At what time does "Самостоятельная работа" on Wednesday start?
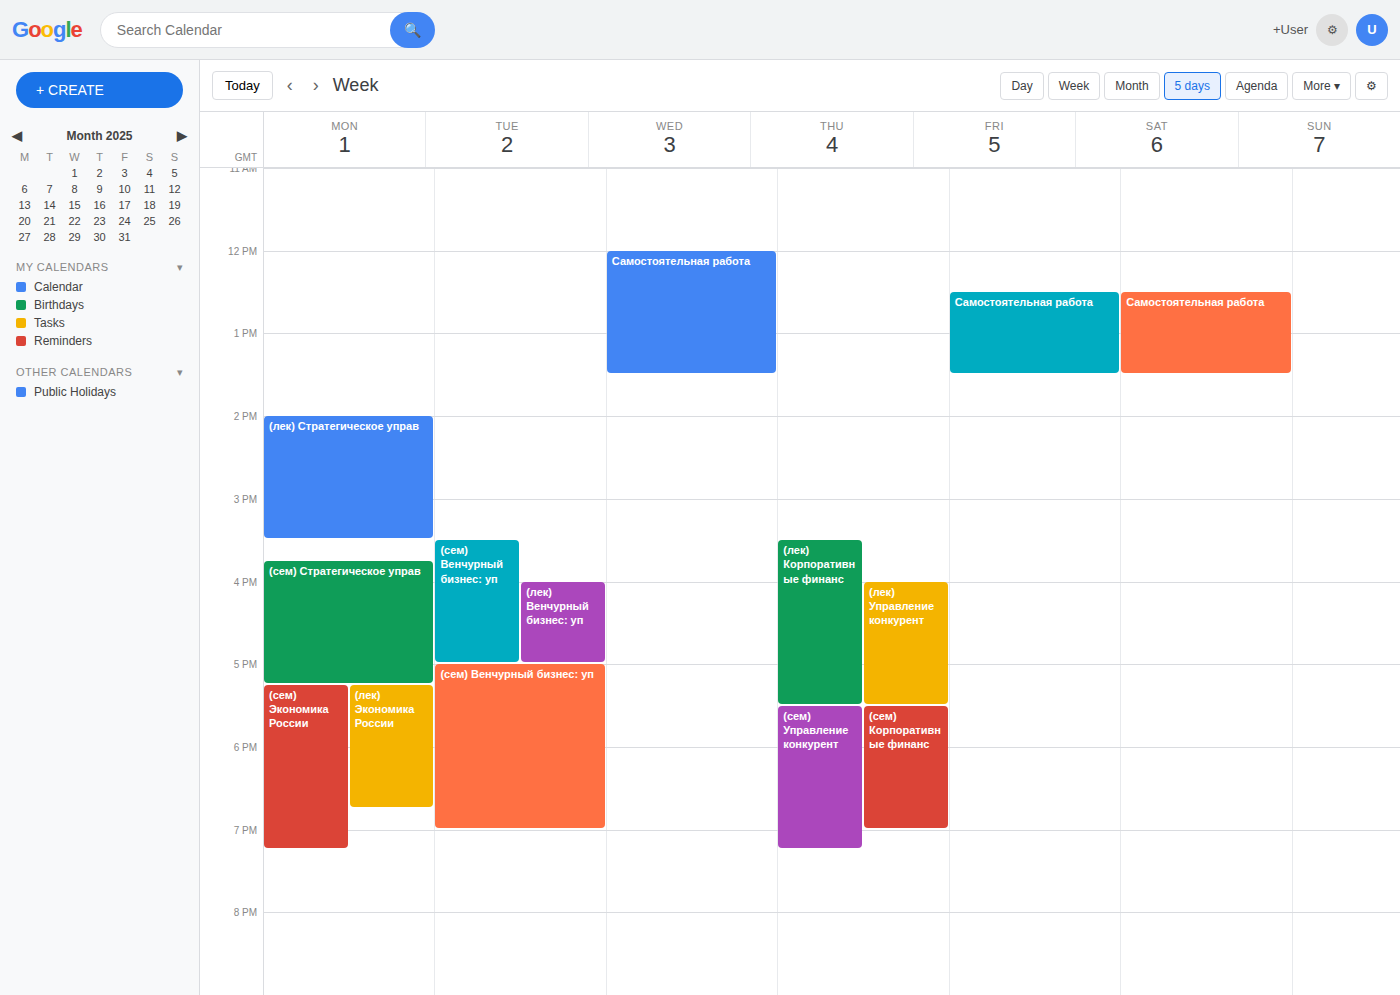
12:00 PM